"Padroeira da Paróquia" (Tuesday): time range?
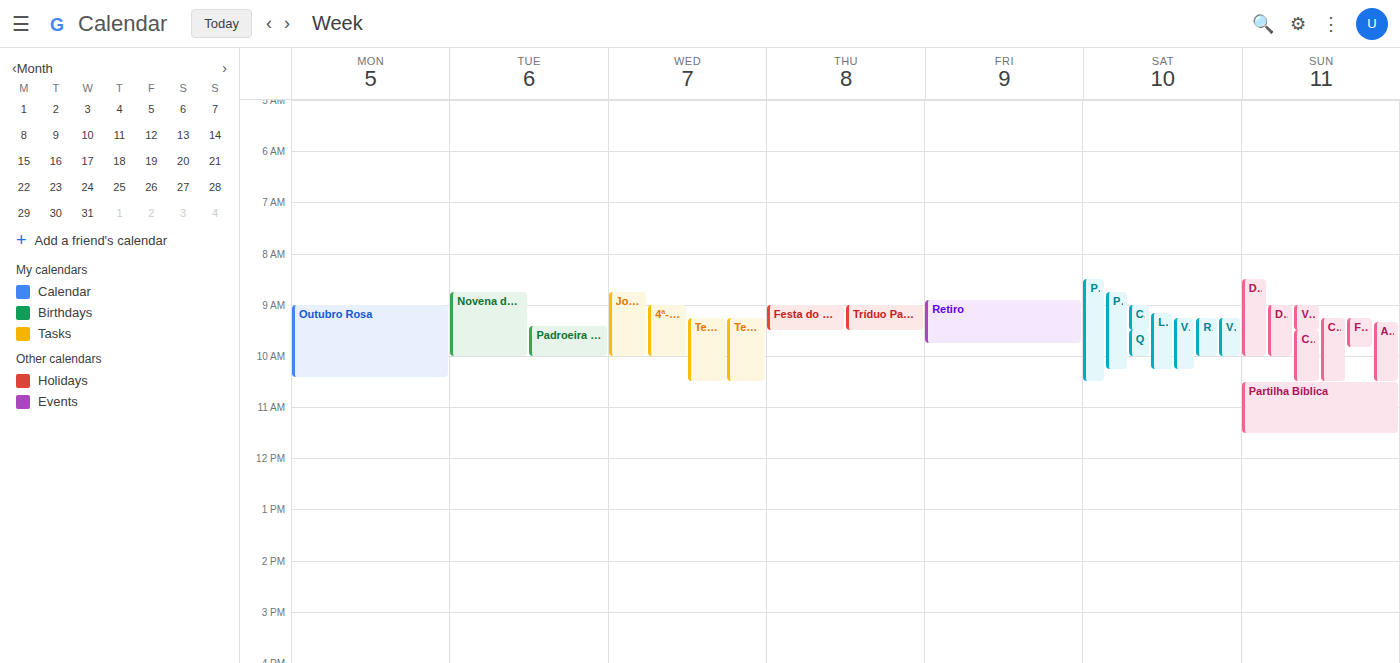
9:25 AM to 10:00 AM